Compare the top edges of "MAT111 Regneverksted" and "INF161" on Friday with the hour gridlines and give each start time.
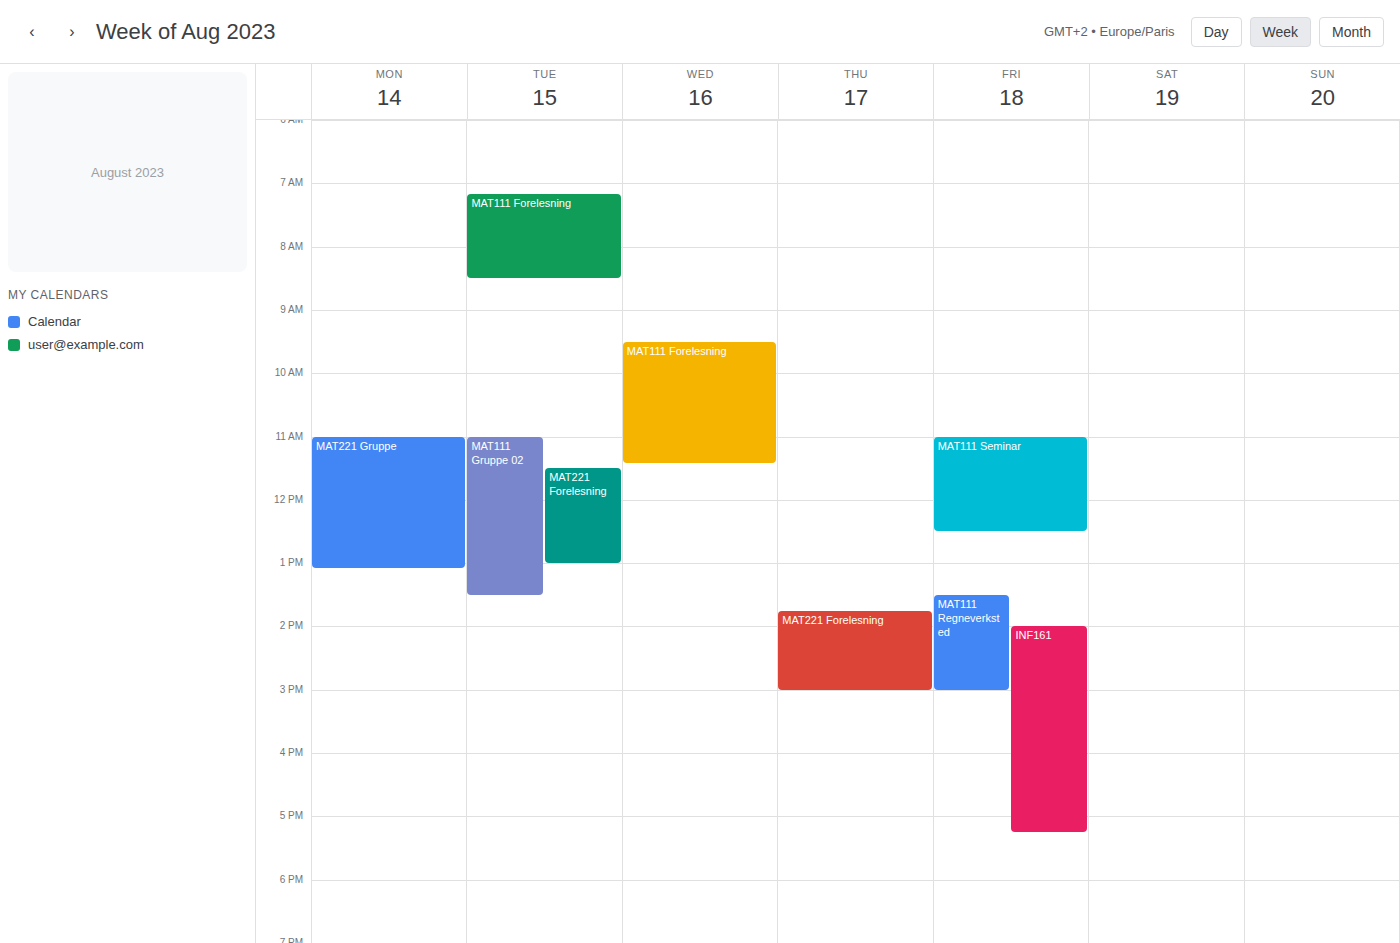
"MAT111 Regneverksted": 1:30 PM, halfway between the 1 PM and 2 PM lines. "INF161": 2:00 PM, exactly on the 2 PM line.